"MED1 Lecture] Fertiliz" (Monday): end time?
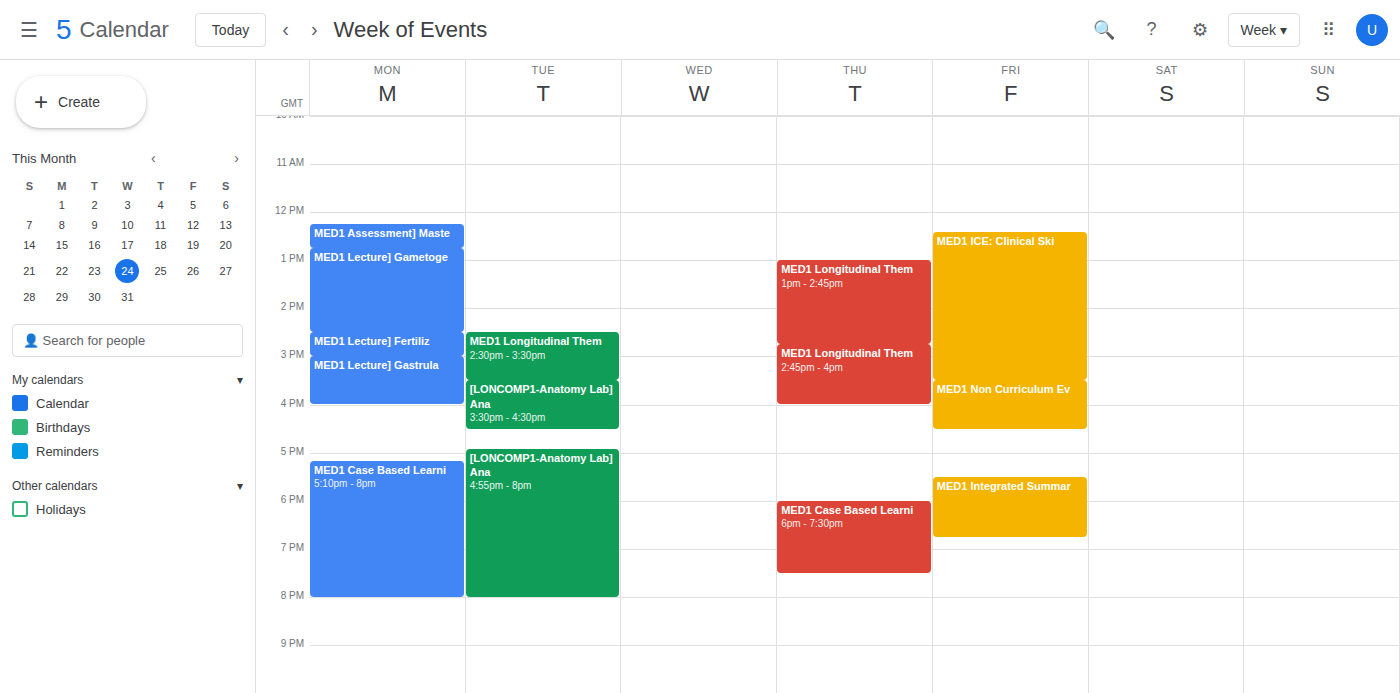
3:00 PM